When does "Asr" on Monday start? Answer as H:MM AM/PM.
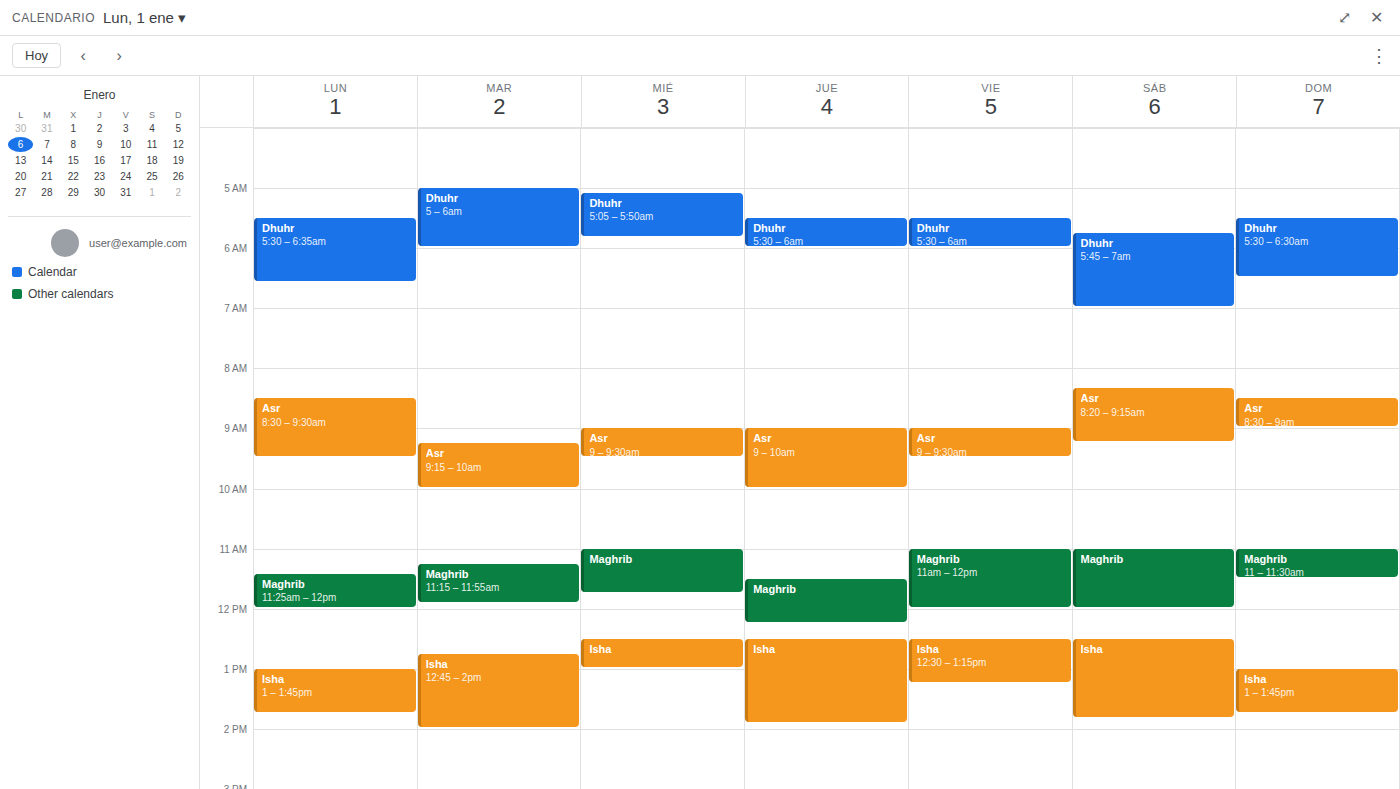
8:30 AM